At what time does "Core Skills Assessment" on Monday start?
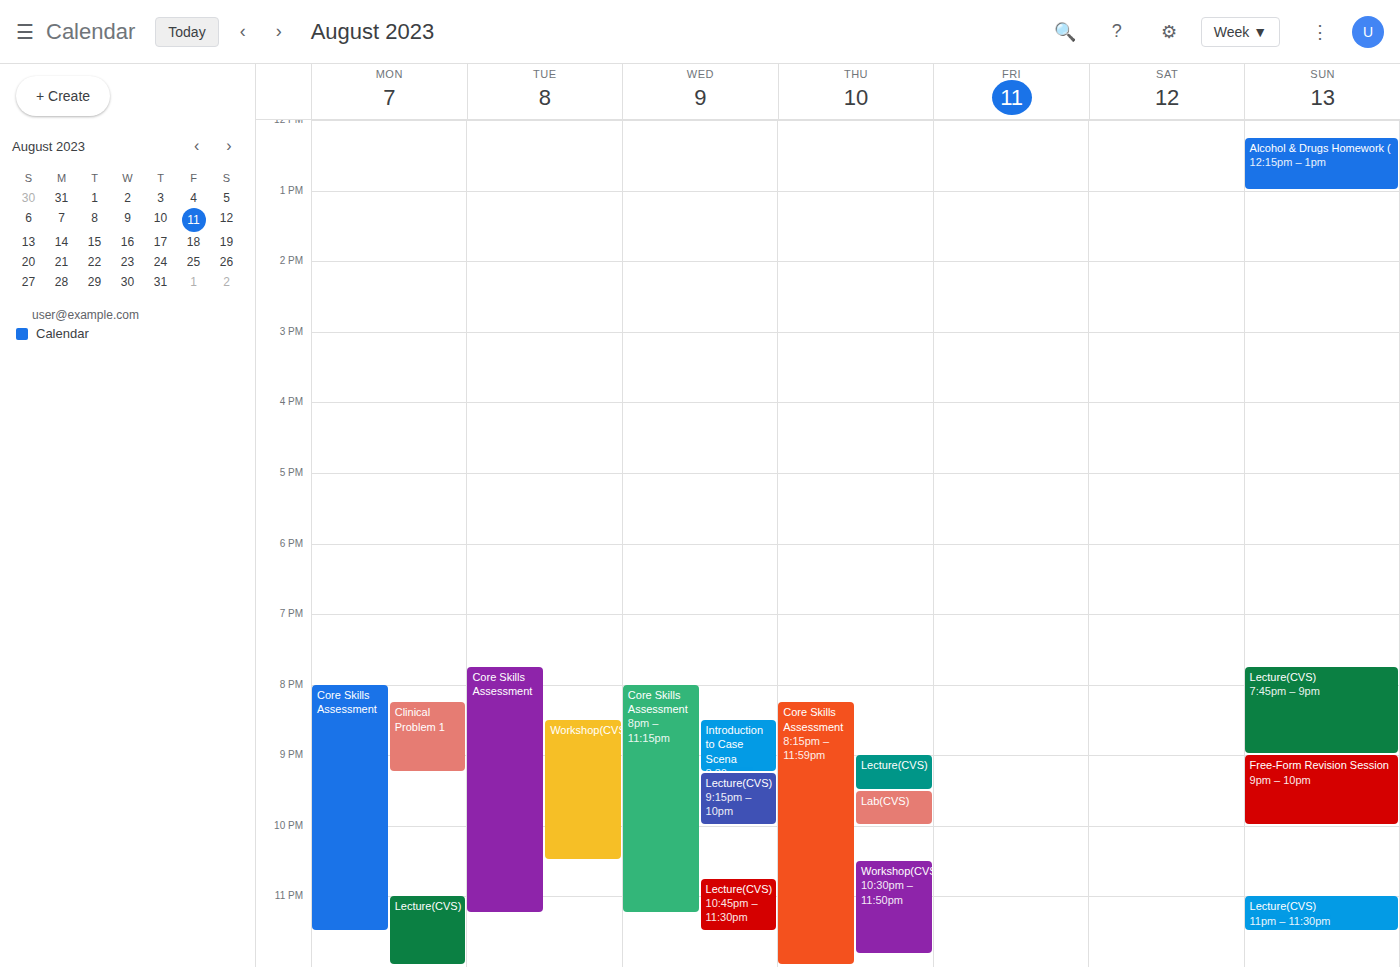
8:00 PM